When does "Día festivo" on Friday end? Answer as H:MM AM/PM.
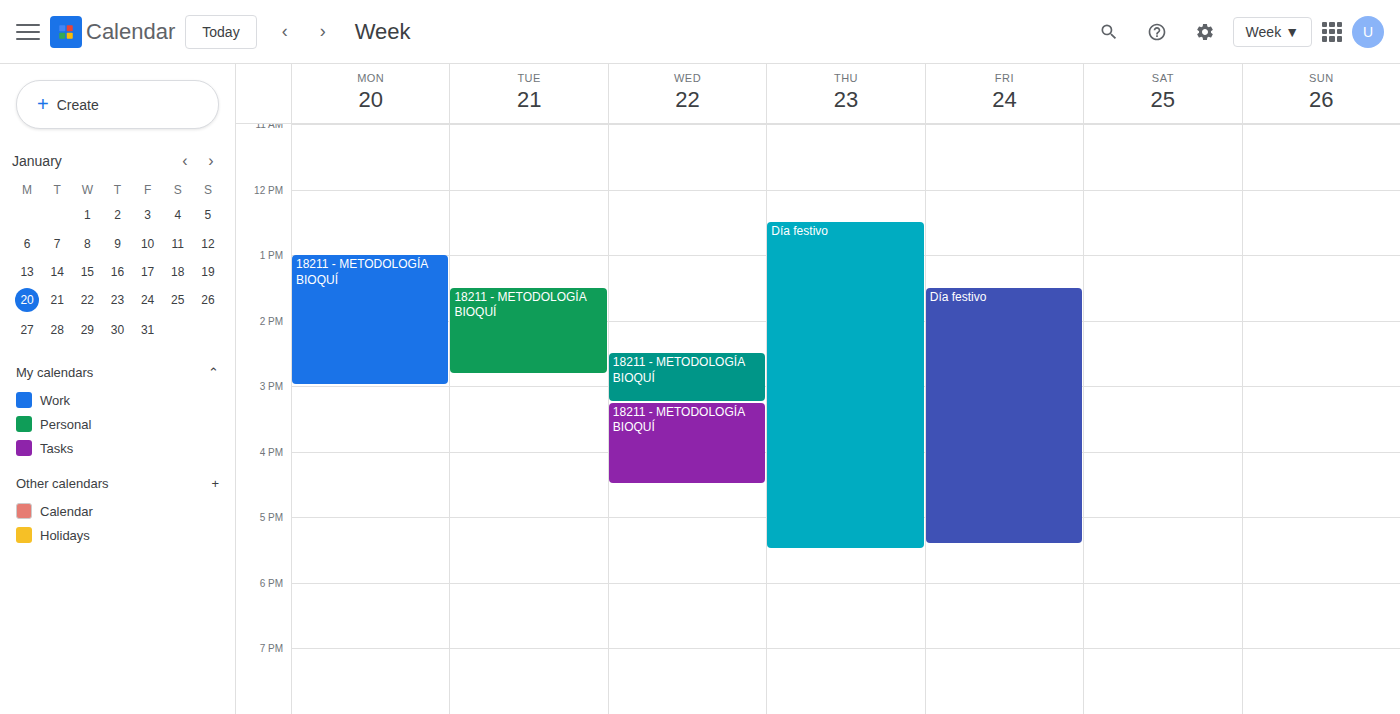
5:25 PM